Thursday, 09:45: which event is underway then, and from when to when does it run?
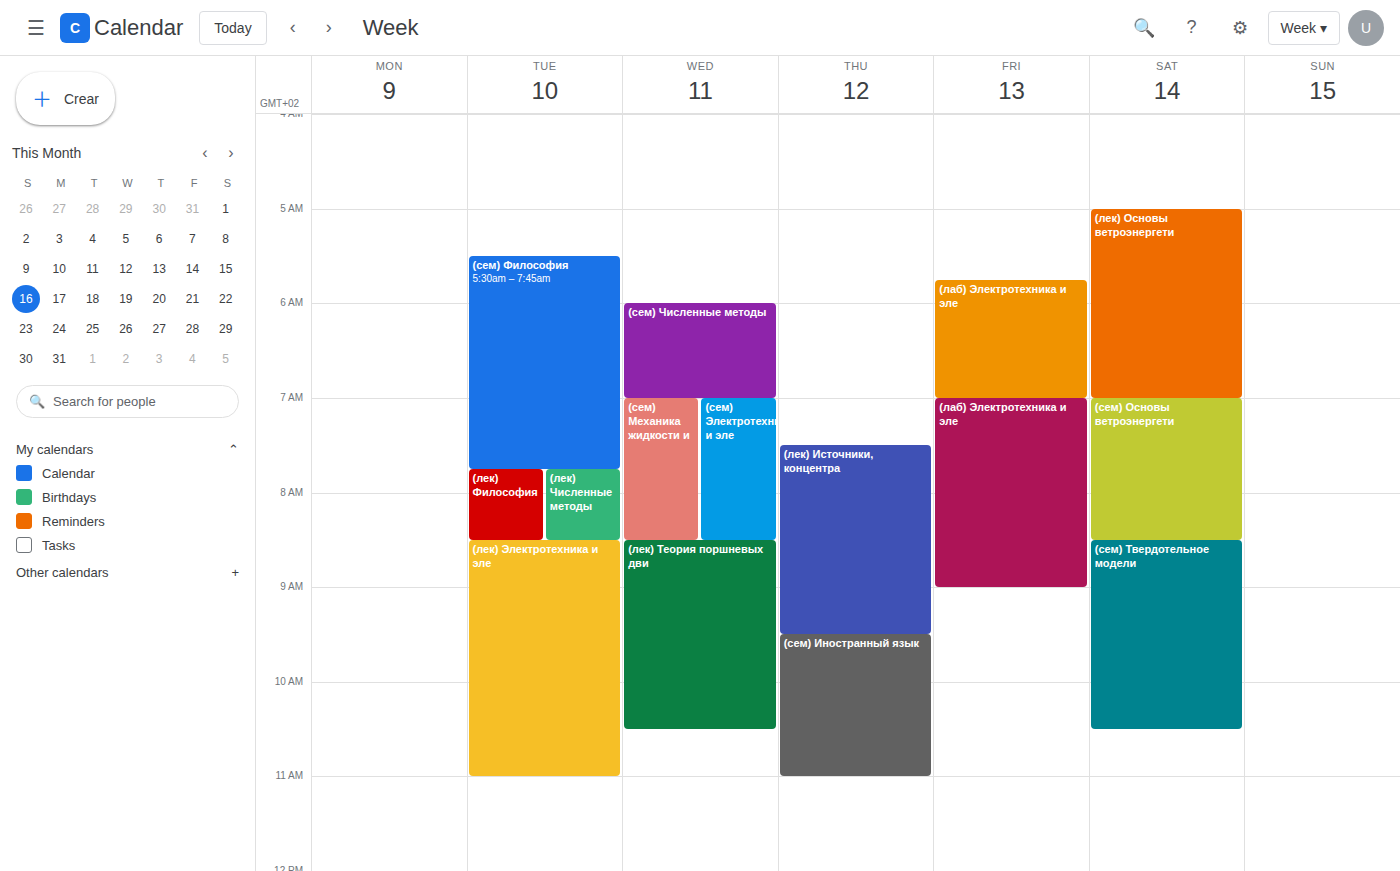
"(сем) Иностранный язык", 09:30 to 11:00